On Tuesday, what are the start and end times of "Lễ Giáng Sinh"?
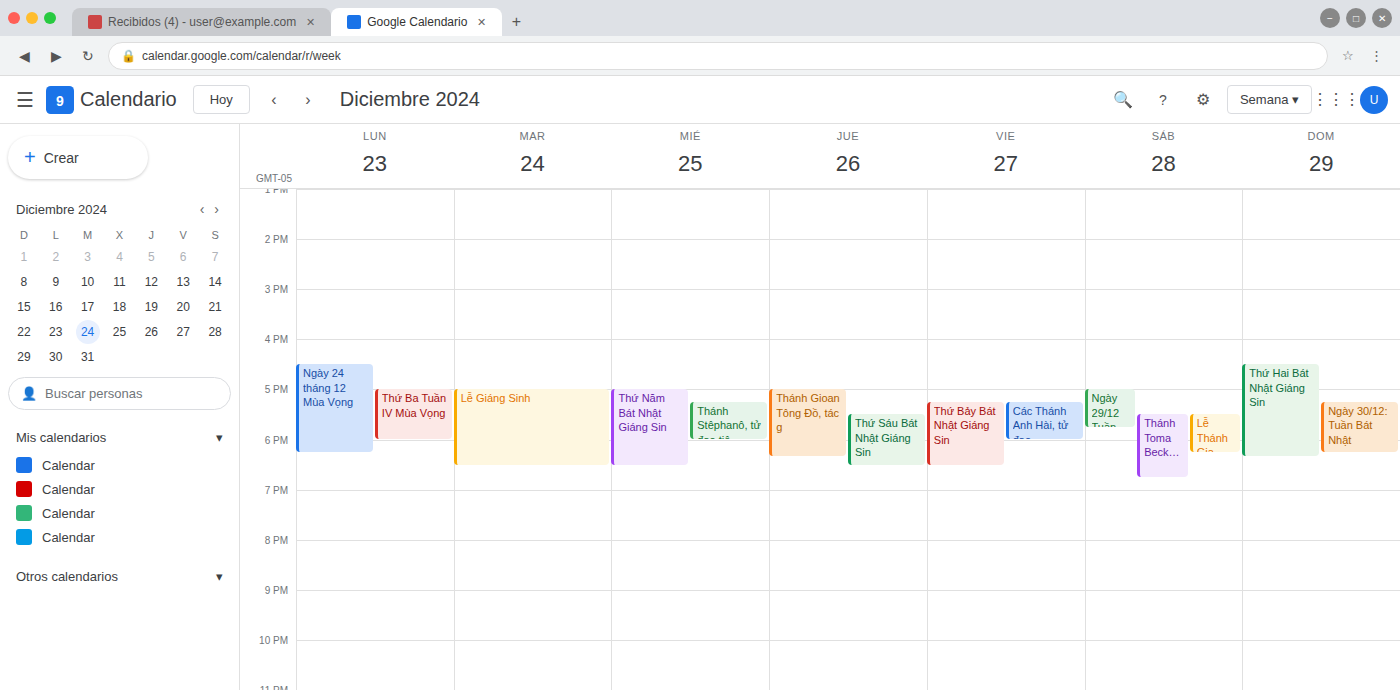
5:00 PM to 6:30 PM